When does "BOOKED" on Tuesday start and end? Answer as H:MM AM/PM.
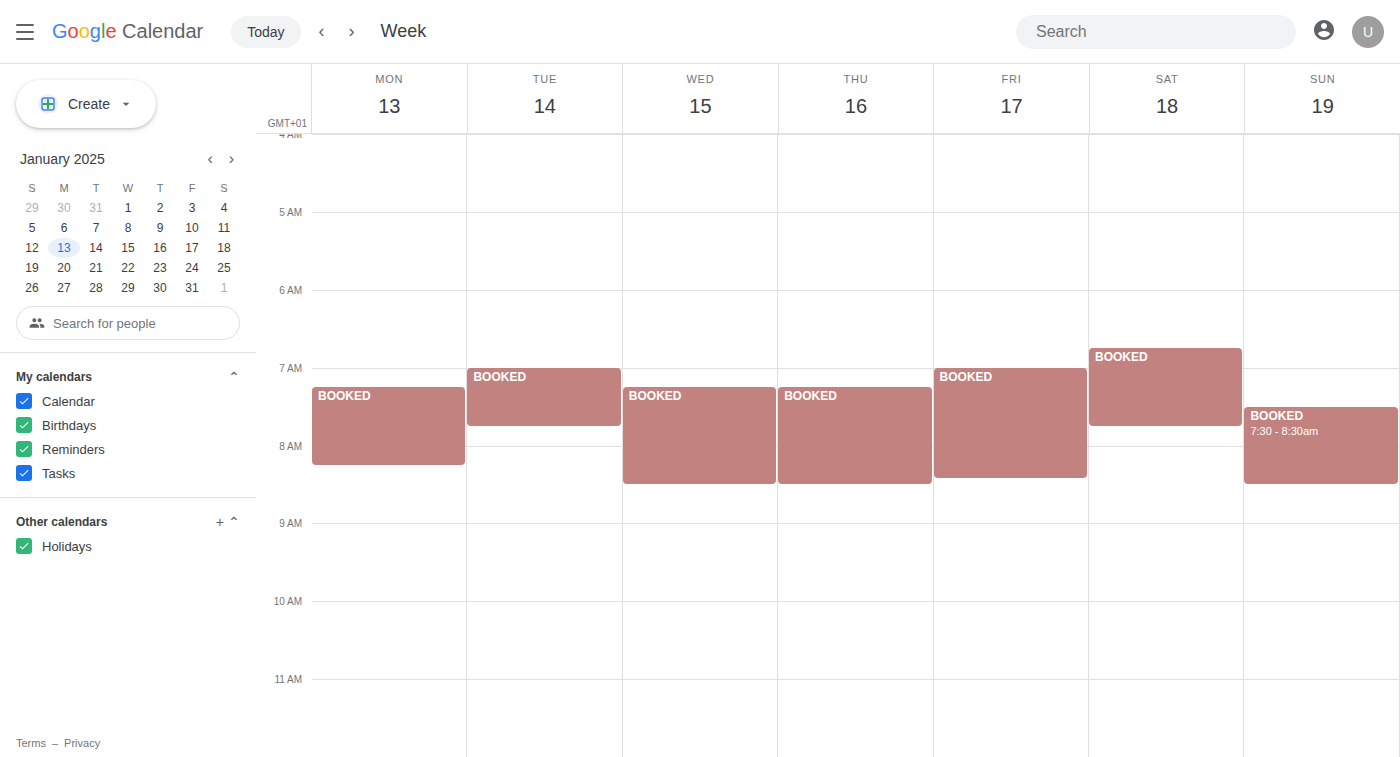
7:00 AM to 7:45 AM